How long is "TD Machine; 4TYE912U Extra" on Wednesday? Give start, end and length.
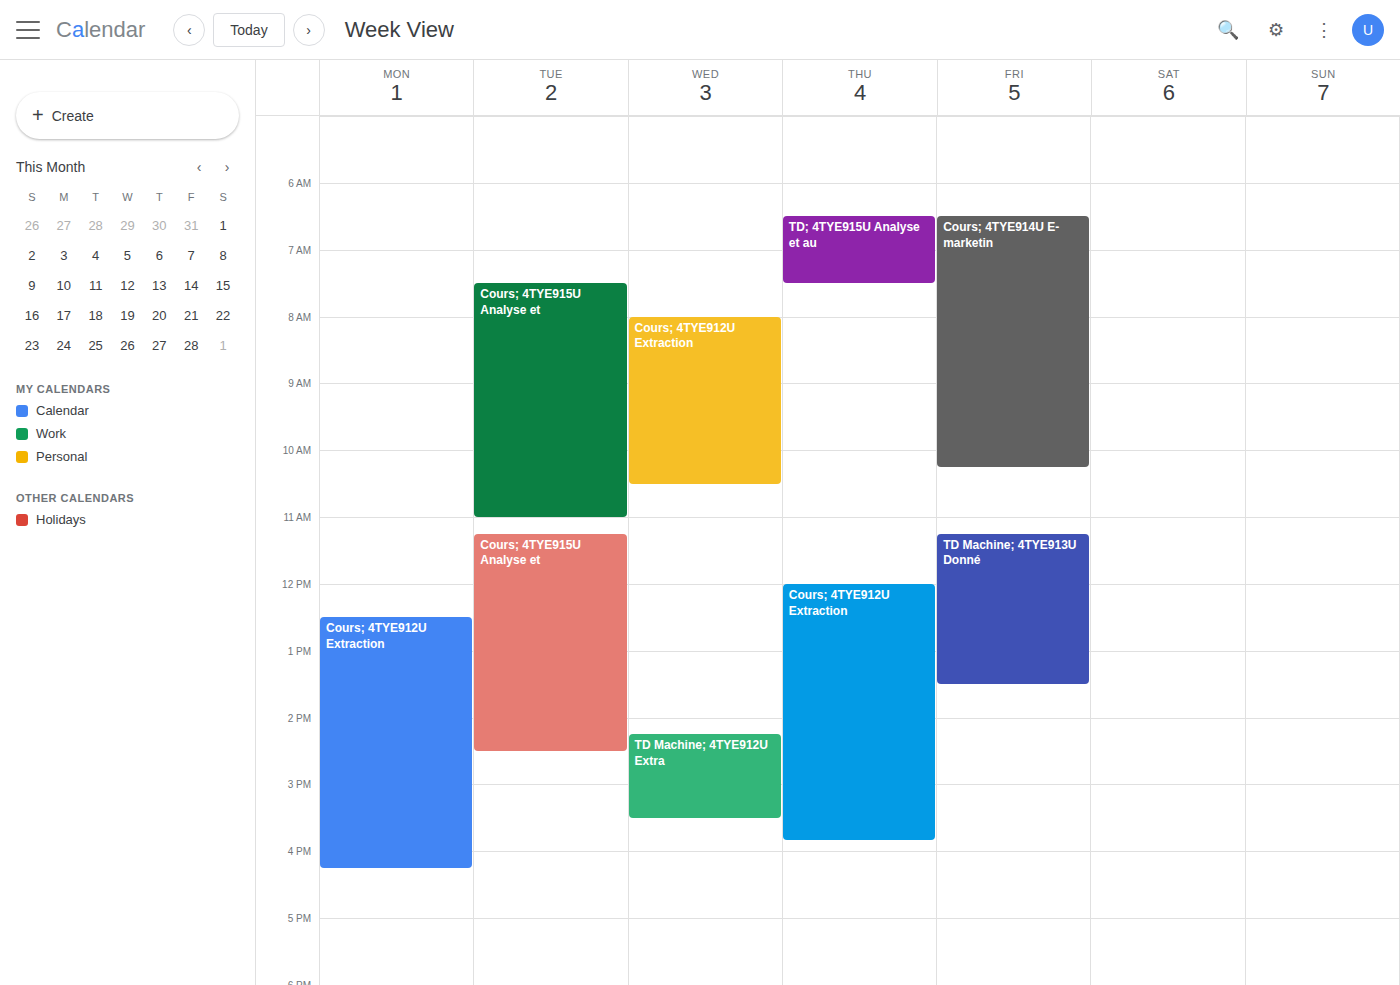
14:15 to 15:30, 1 hour 15 minutes